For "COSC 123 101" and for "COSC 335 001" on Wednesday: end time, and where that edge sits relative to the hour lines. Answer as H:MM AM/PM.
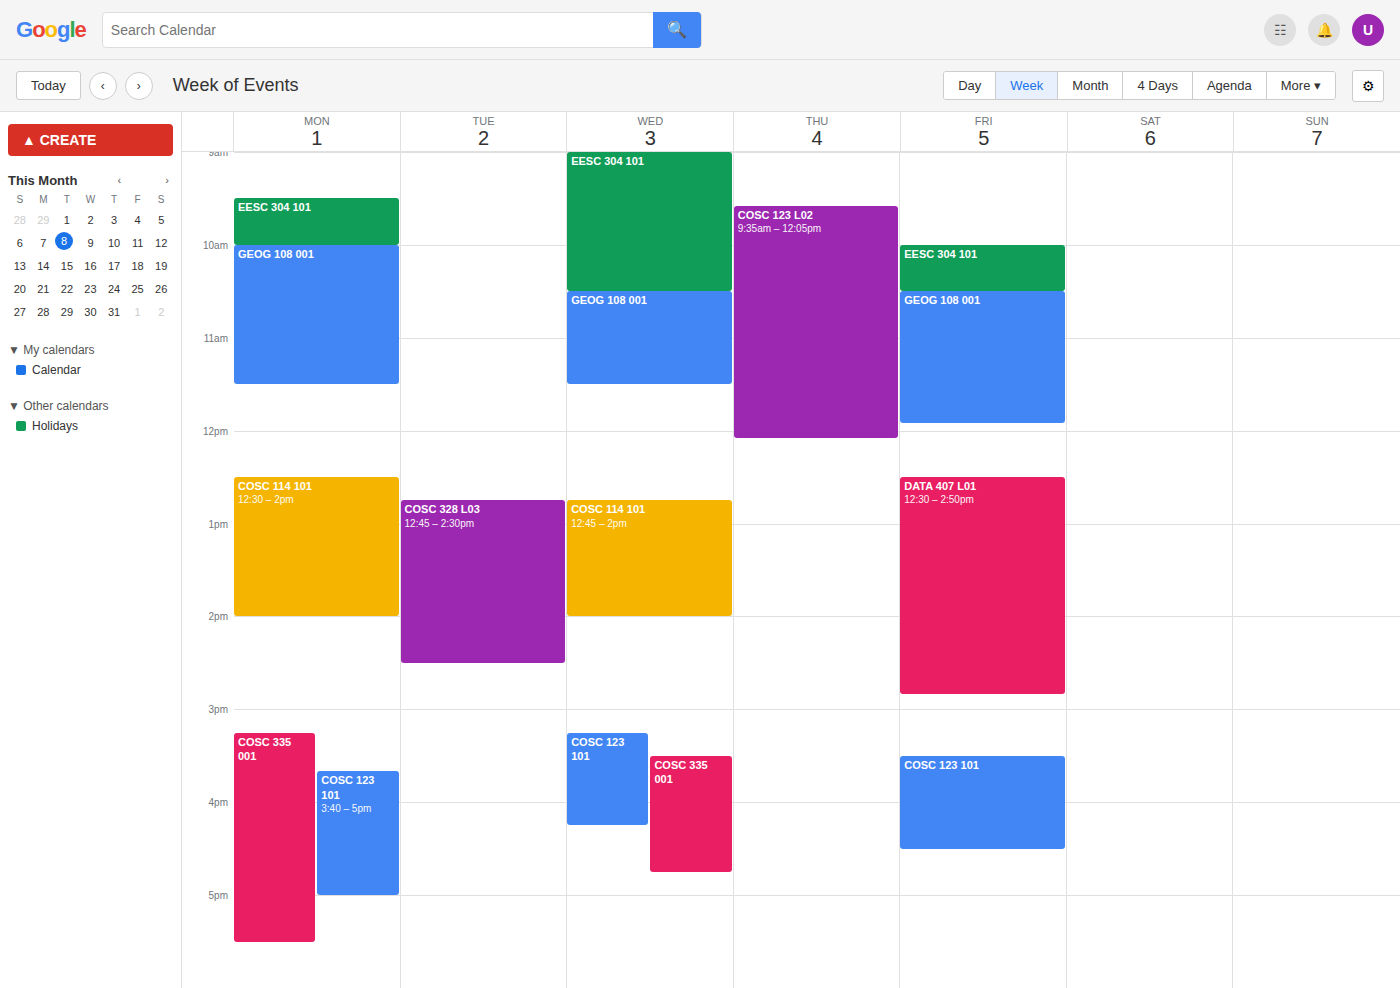
"COSC 123 101": 4:15 PM, neither: a quarter of the way from the 4 PM line to the 5 PM line. "COSC 335 001": 4:45 PM, neither: three quarters of the way from the 4 PM line to the 5 PM line.